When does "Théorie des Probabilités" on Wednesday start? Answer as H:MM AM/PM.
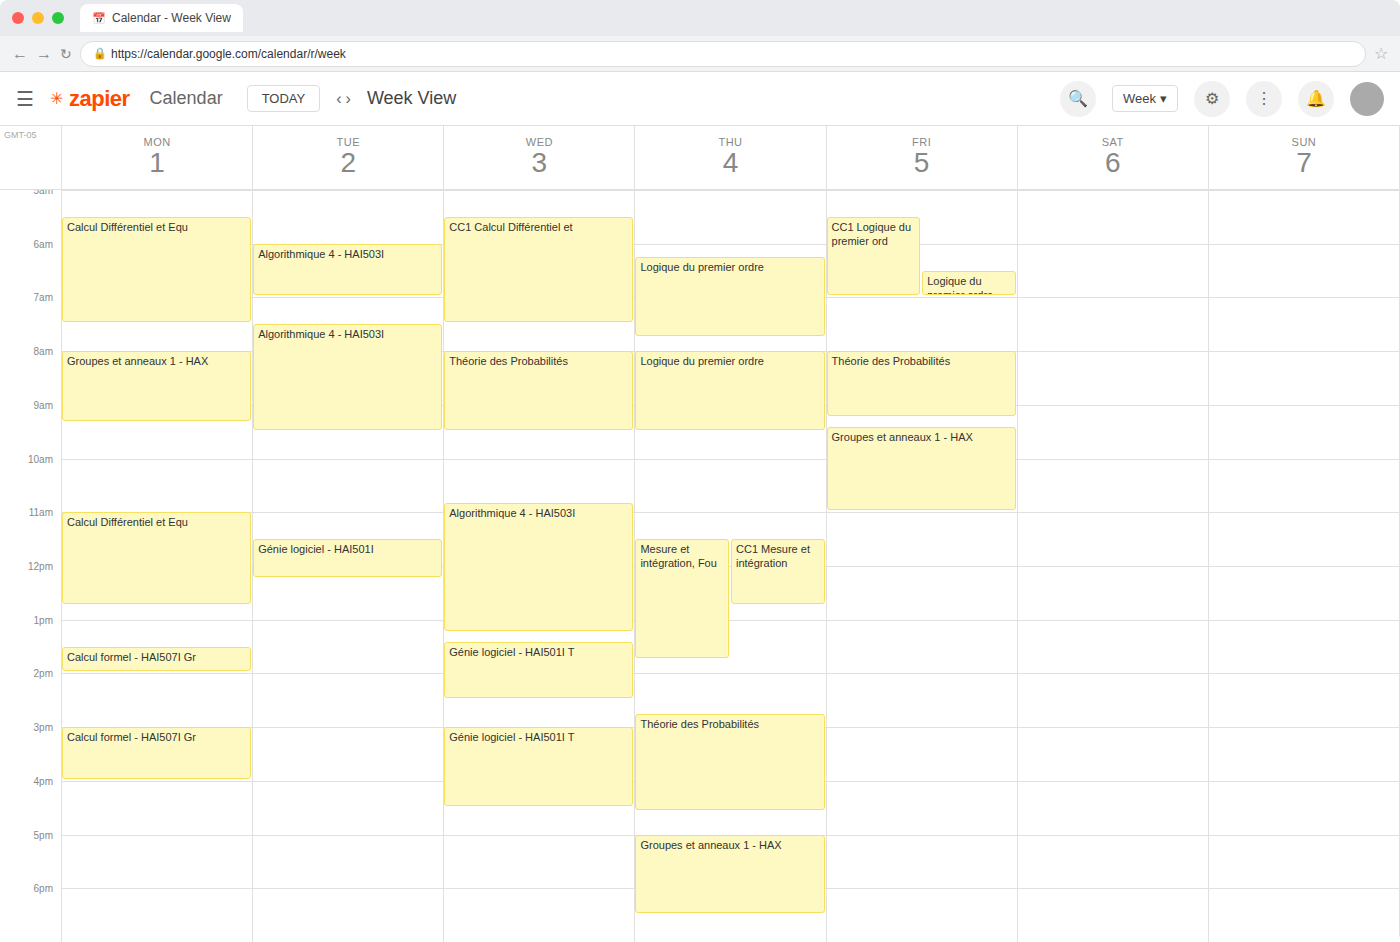
8:00 AM